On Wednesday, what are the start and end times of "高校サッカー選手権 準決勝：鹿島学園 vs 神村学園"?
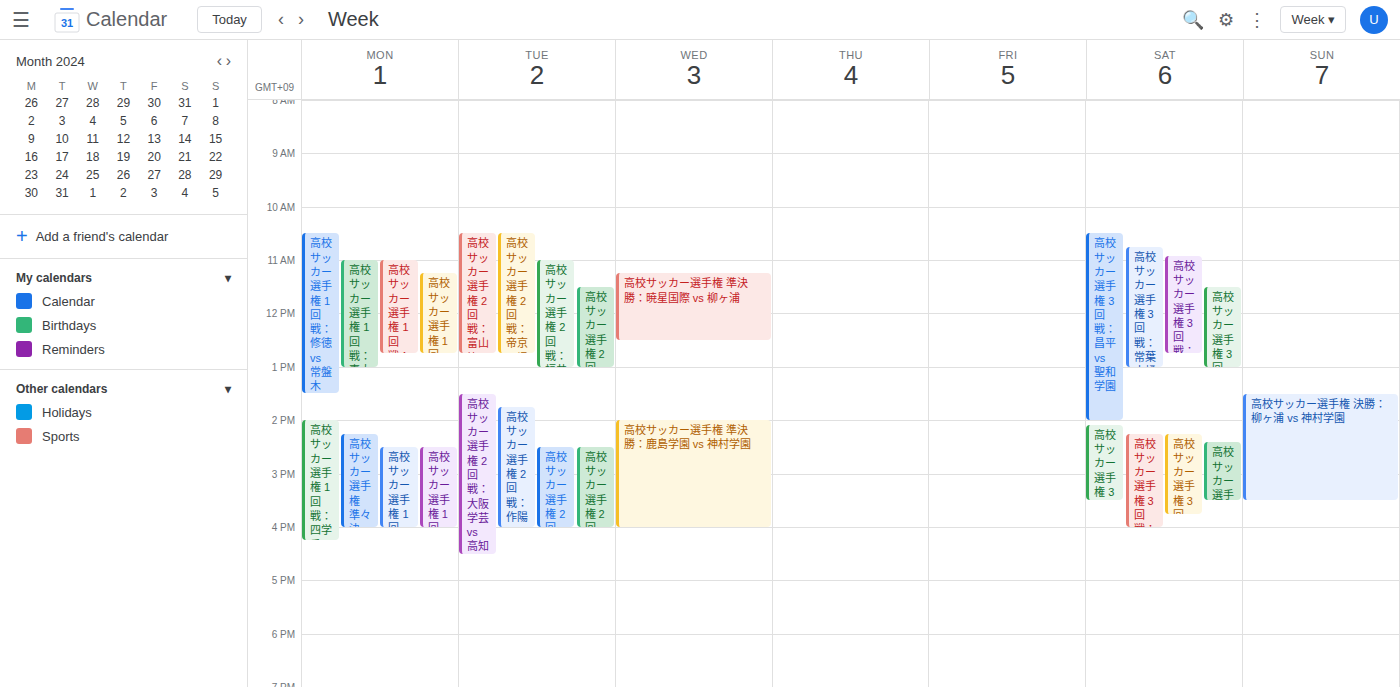
14:00 to 16:00